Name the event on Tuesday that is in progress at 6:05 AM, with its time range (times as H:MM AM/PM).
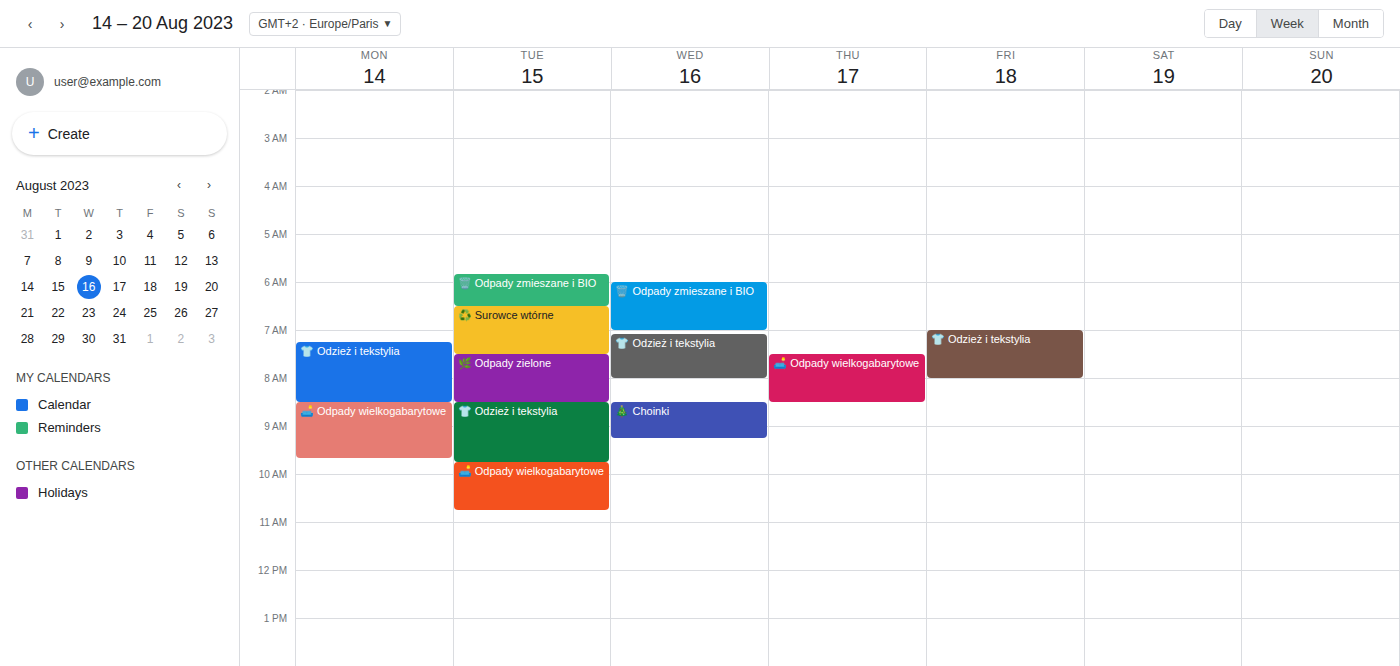
"🗑️ Odpady zmieszane i BIO", 5:50 AM to 6:30 AM